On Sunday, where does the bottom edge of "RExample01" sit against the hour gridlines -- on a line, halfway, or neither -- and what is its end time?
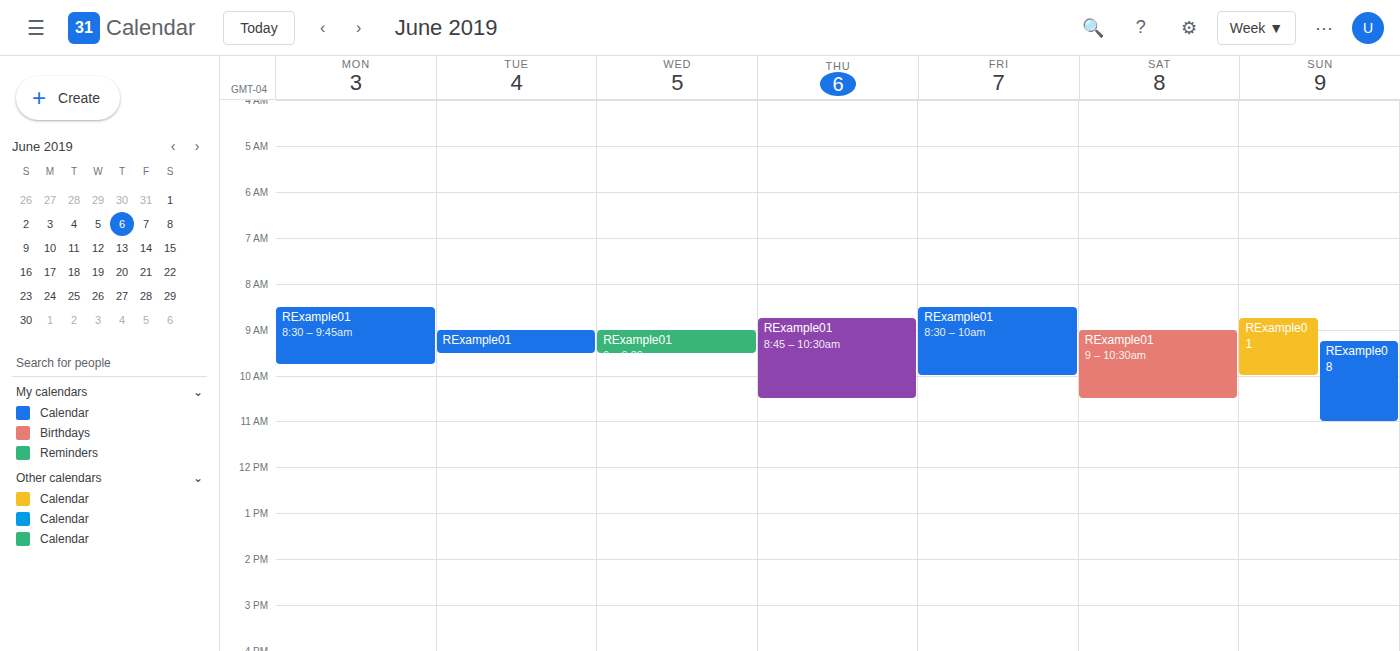
10:00 AM -- exactly on the 10 AM line.